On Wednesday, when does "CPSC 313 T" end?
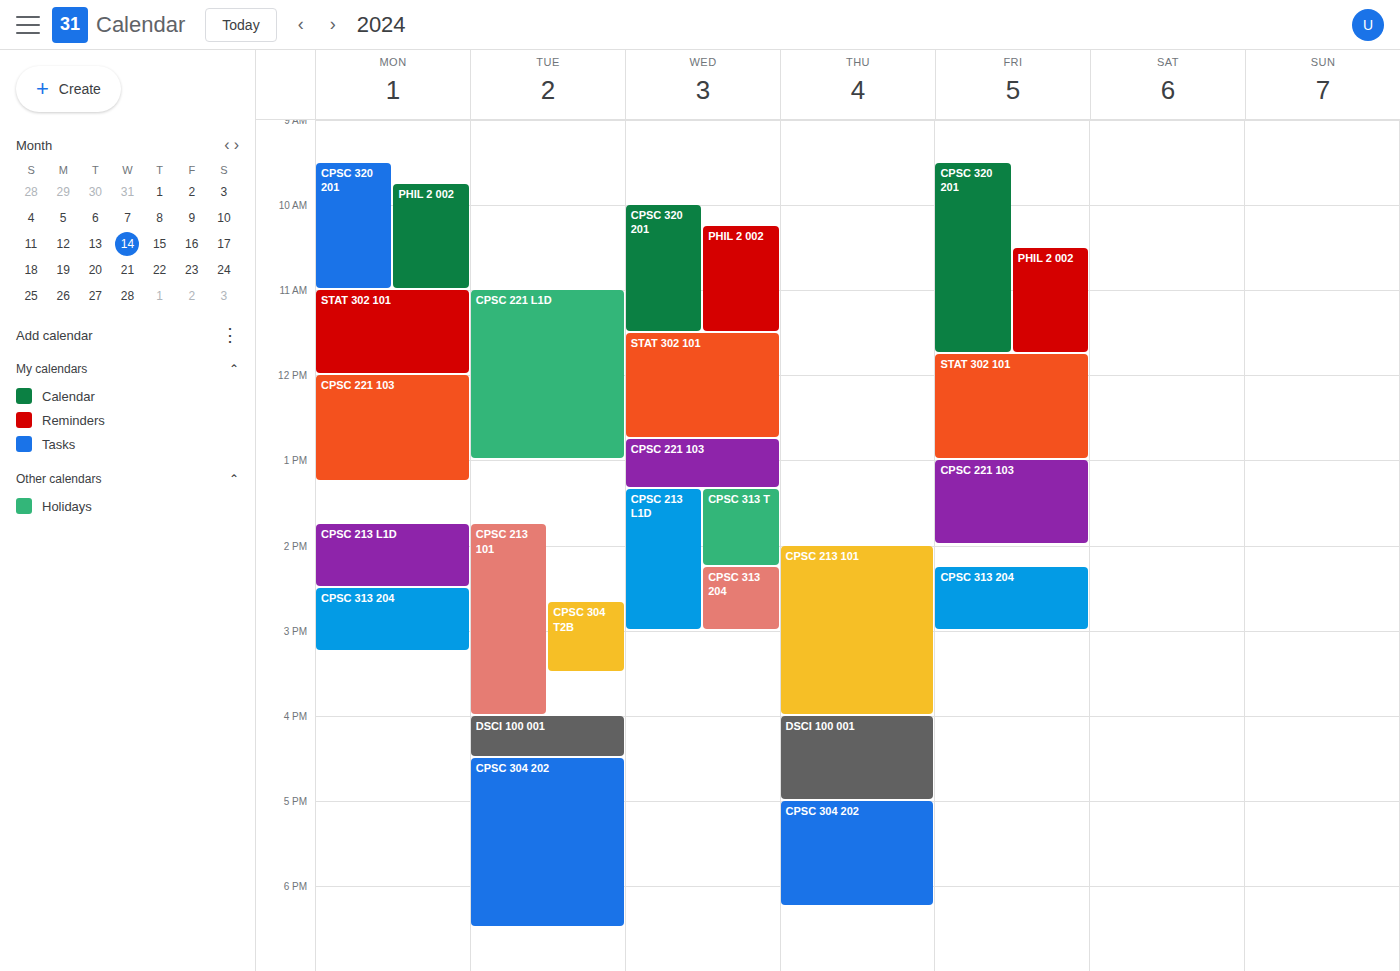
2:15 PM